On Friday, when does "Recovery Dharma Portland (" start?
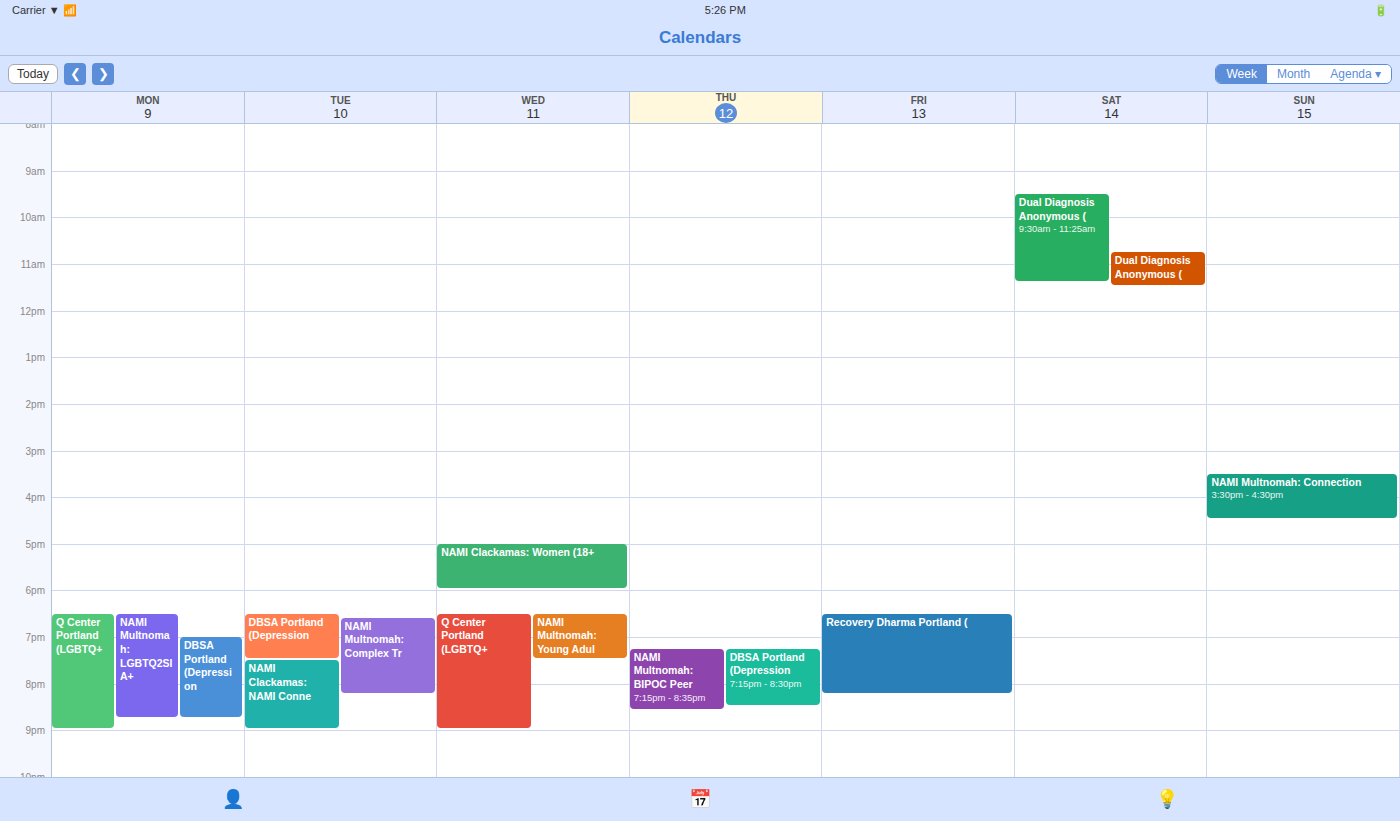
6:30 PM